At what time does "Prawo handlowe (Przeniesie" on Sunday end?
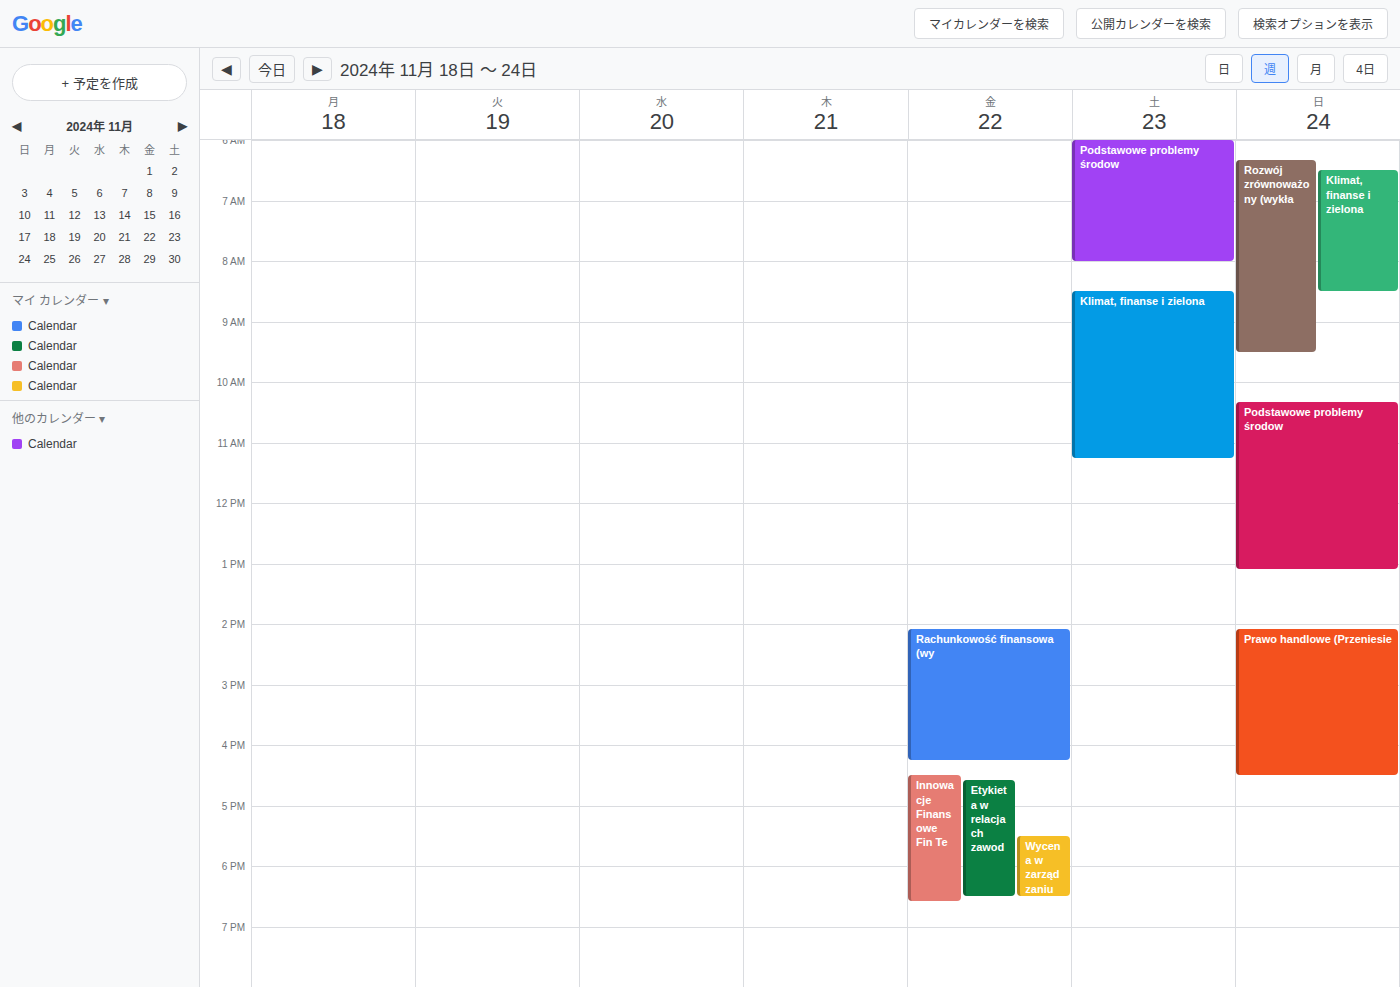
4:30 PM